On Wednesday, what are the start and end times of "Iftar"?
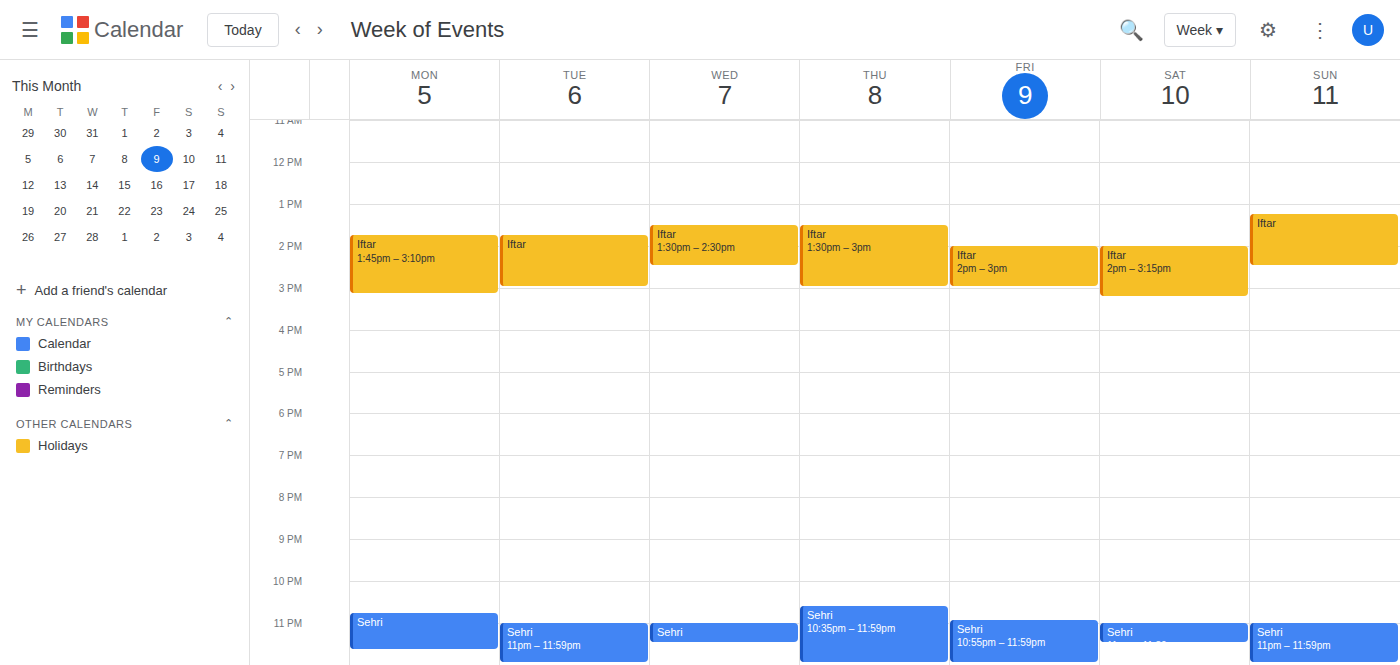
1:30 PM to 2:30 PM